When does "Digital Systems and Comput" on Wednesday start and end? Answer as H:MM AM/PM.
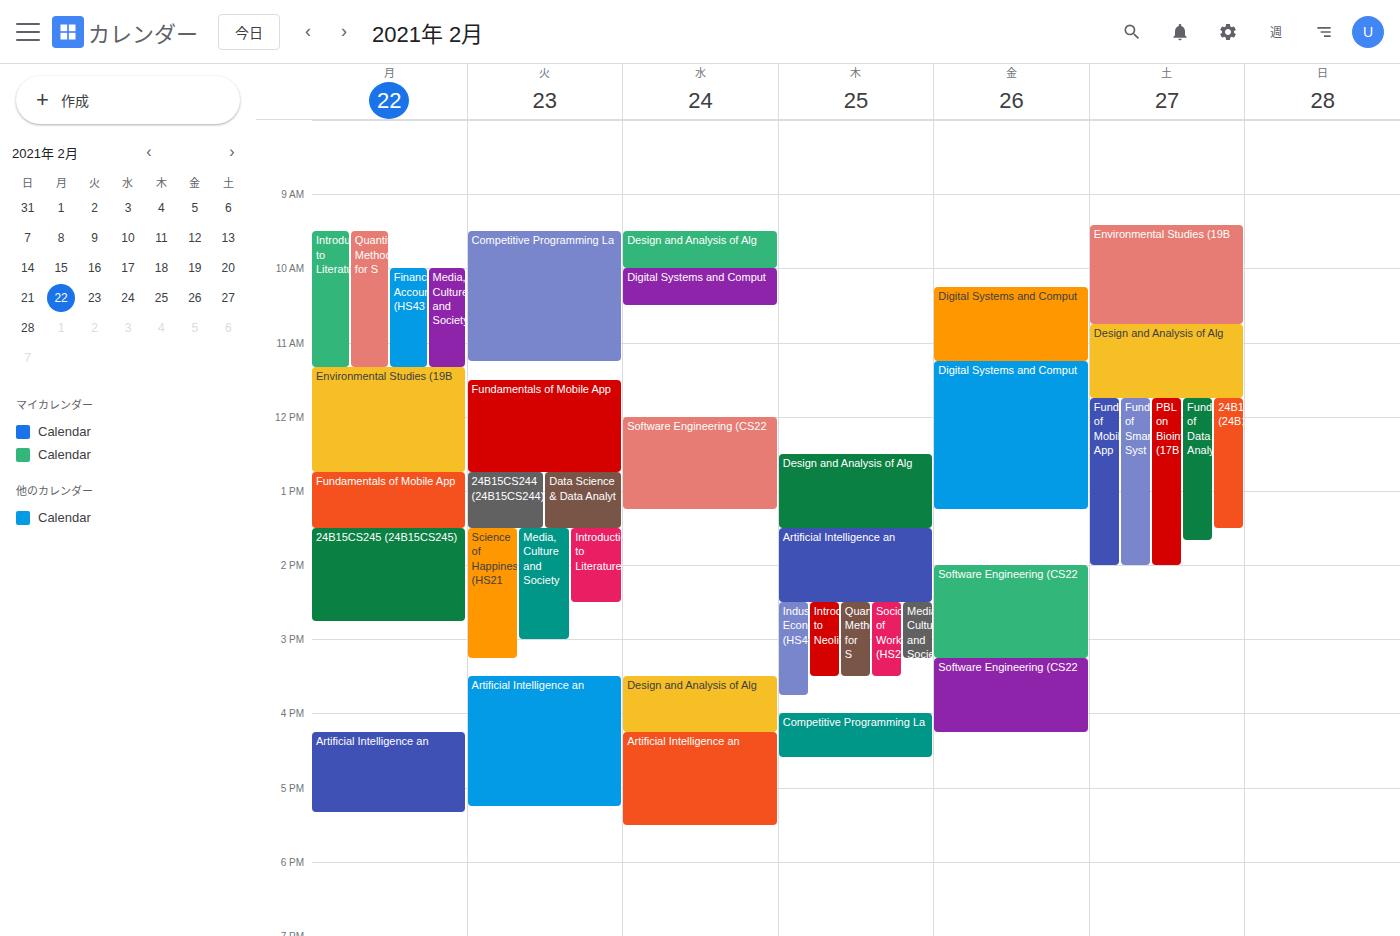
10:00 AM to 10:30 AM